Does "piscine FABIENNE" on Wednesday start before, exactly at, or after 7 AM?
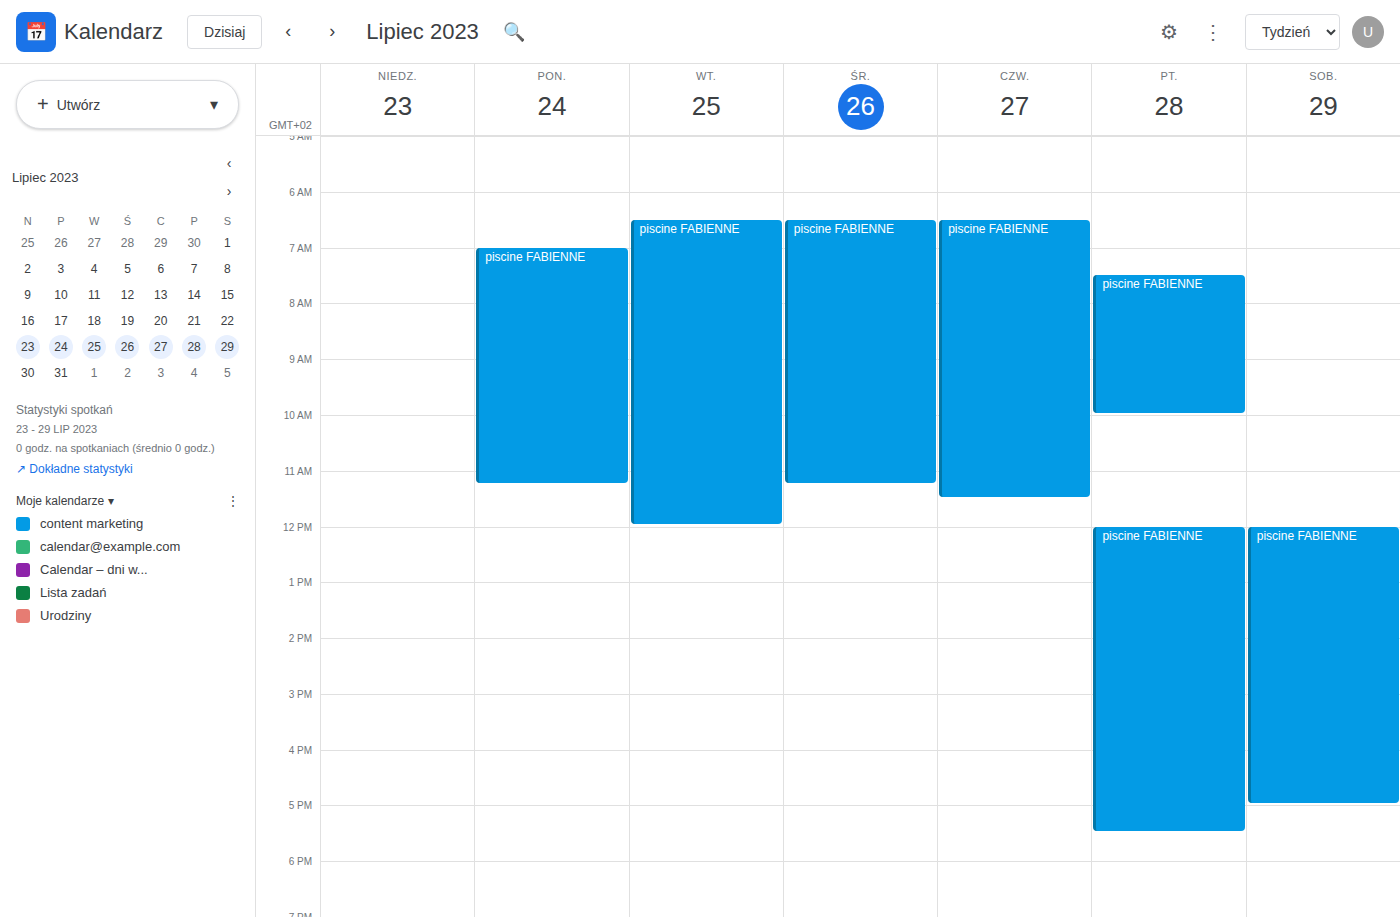
6:30 AM -- before 7 AM, 30 minutes above the 7 AM line.